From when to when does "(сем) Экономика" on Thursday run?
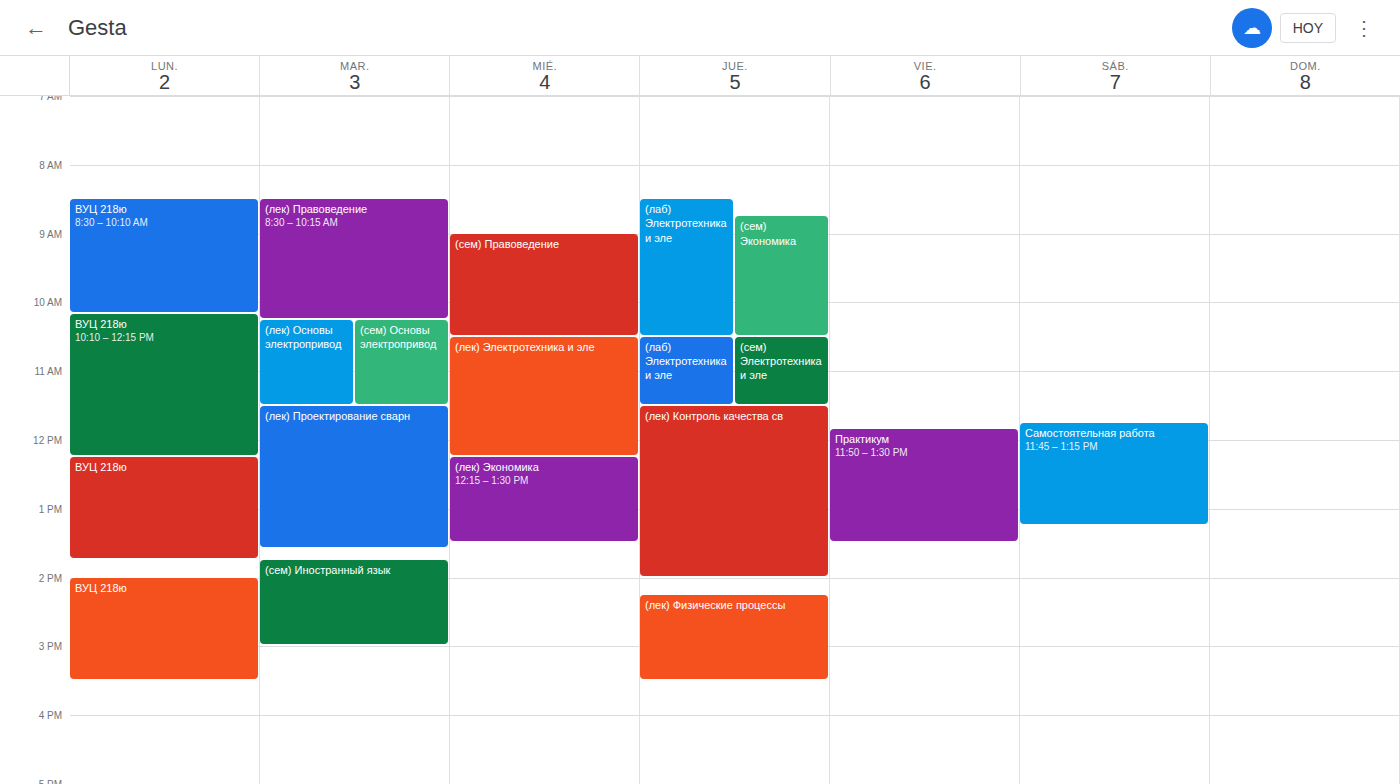
8:45 AM to 10:30 AM